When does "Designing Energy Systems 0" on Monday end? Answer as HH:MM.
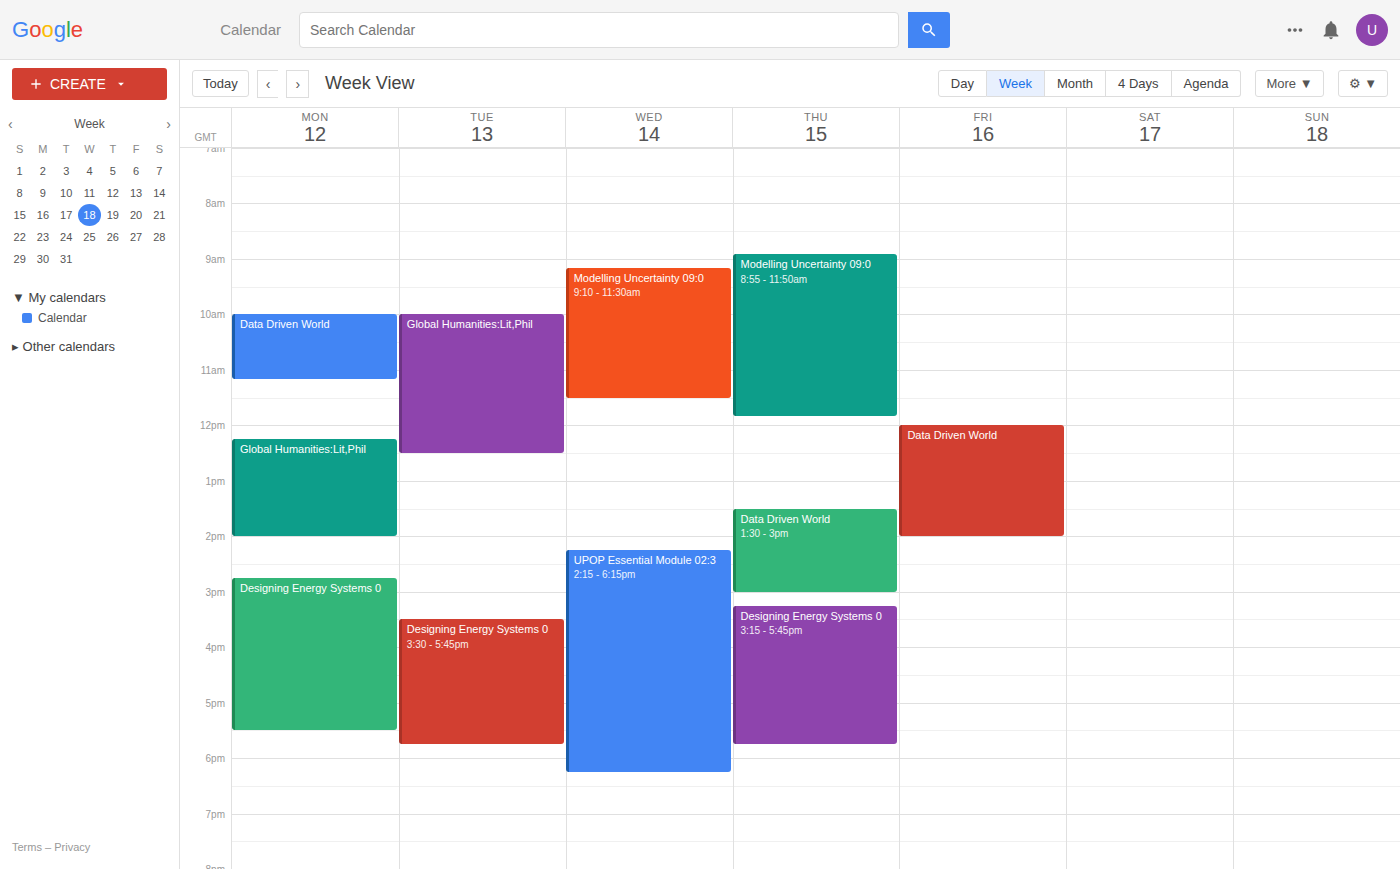
17:30